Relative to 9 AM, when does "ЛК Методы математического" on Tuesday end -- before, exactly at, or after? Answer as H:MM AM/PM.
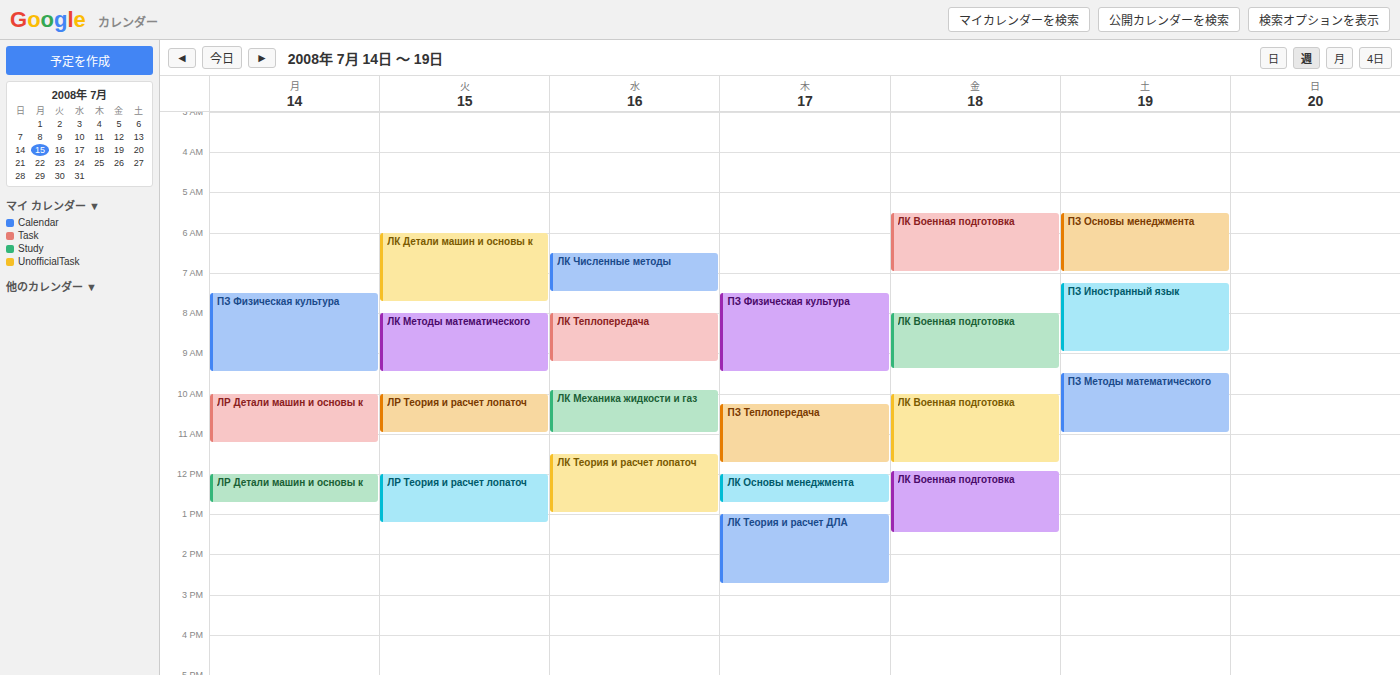
9:30 AM -- after 9 AM, 30 minutes below the 9 AM line.